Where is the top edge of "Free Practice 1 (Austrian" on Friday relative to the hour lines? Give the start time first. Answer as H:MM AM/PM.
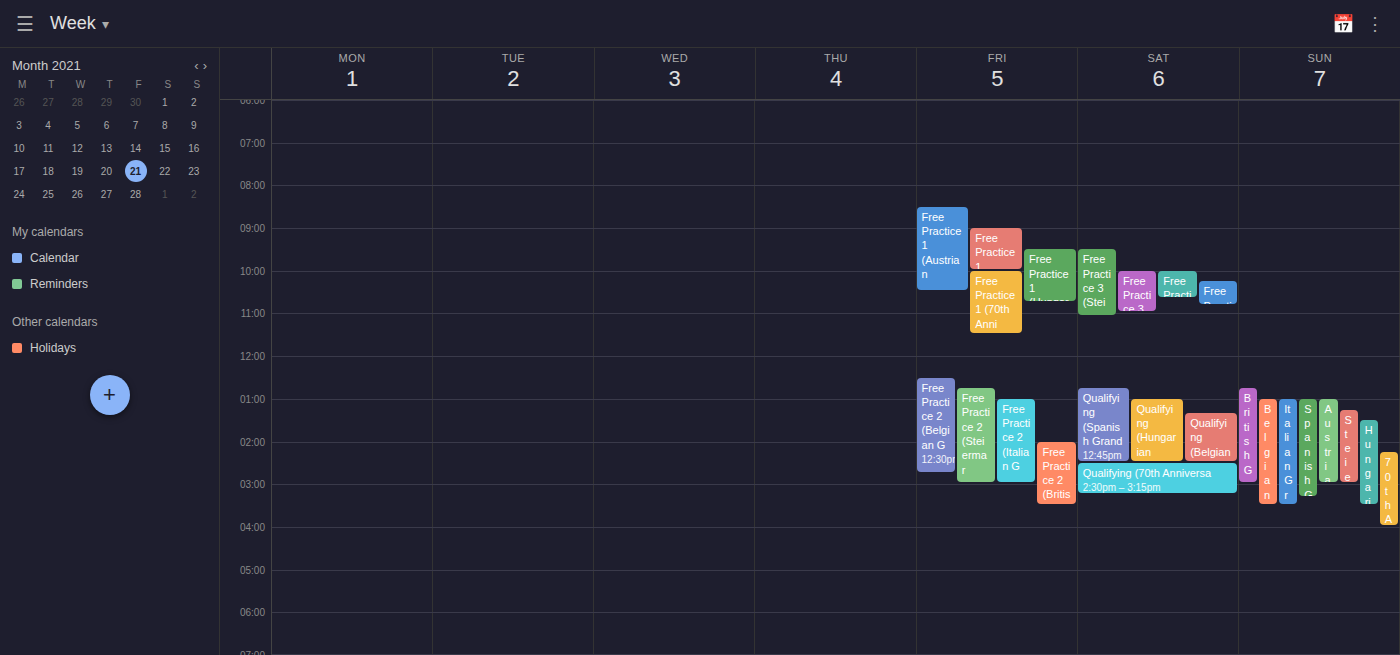
8:30 AM -- halfway between the 8 AM and 9 AM lines.